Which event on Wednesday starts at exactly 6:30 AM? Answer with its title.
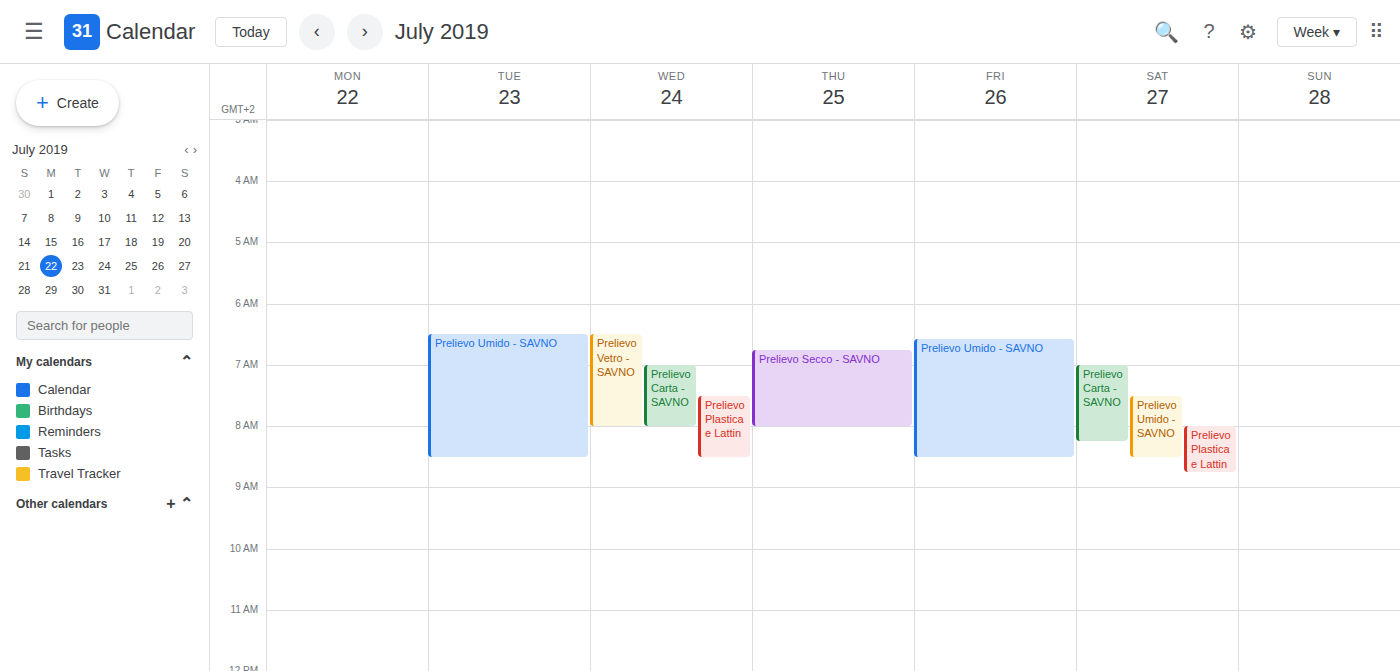
"Prelievo Vetro - SAVNO"